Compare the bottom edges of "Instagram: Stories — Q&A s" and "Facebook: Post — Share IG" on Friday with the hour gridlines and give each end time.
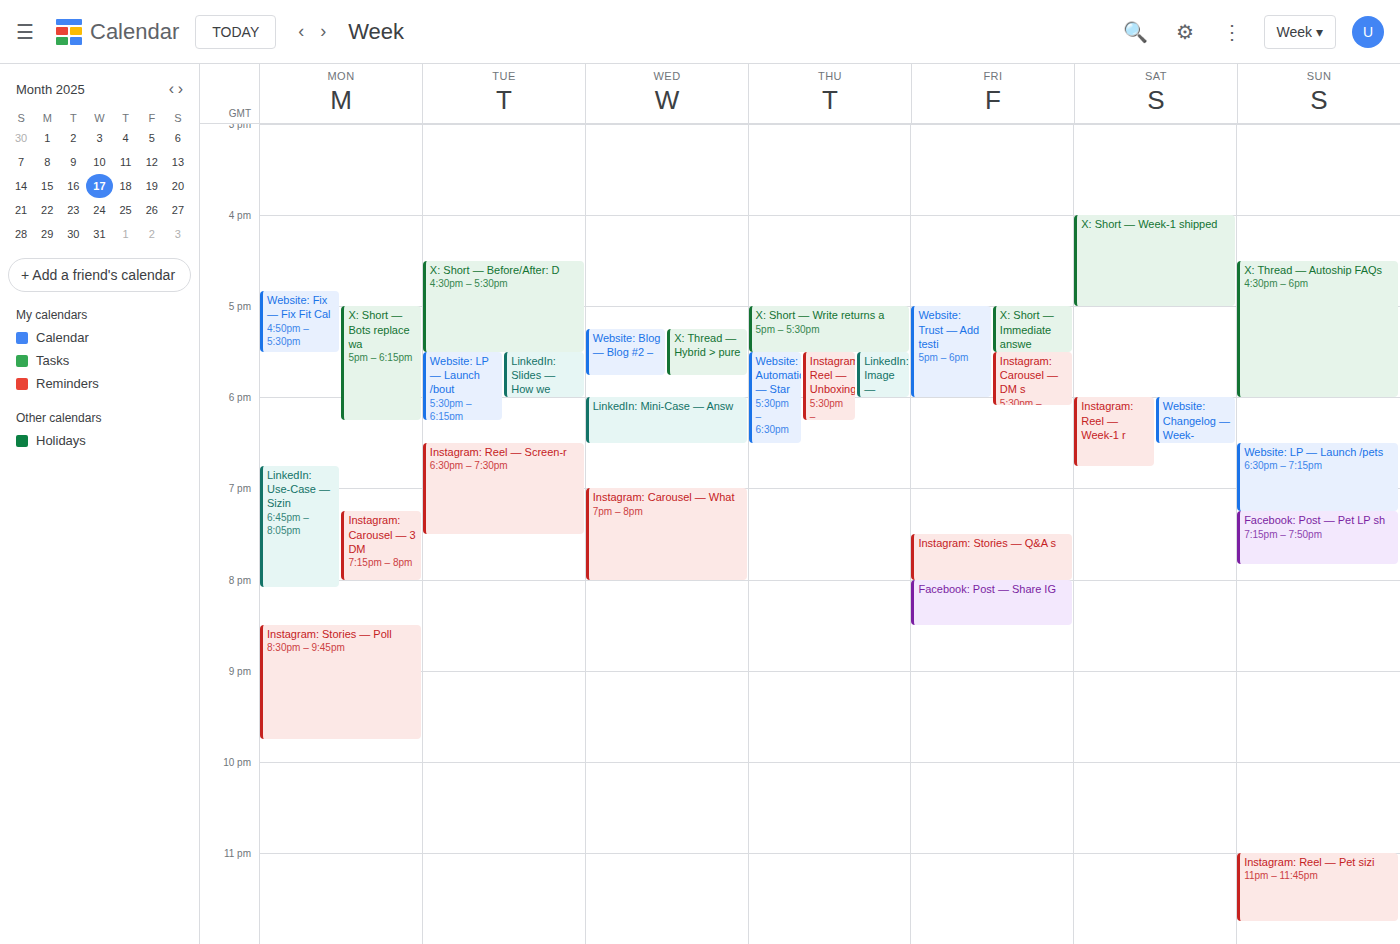
"Instagram: Stories — Q&A s": 8:00 PM, exactly on the 8 PM line. "Facebook: Post — Share IG": 8:30 PM, halfway between the 8 PM and 9 PM lines.